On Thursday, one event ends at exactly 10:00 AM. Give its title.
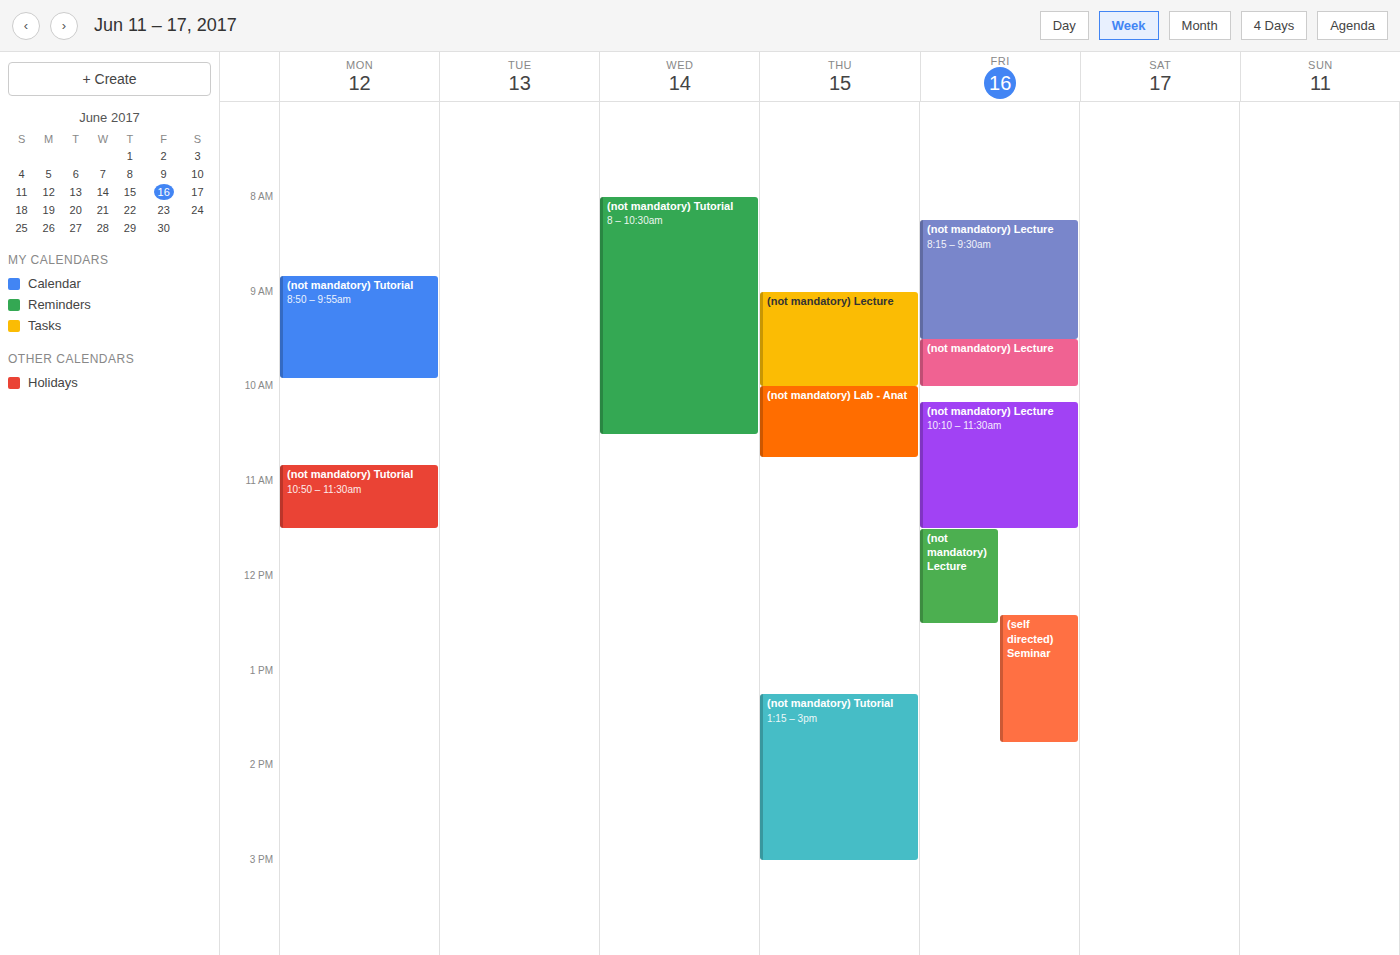
"(not mandatory) Lecture"